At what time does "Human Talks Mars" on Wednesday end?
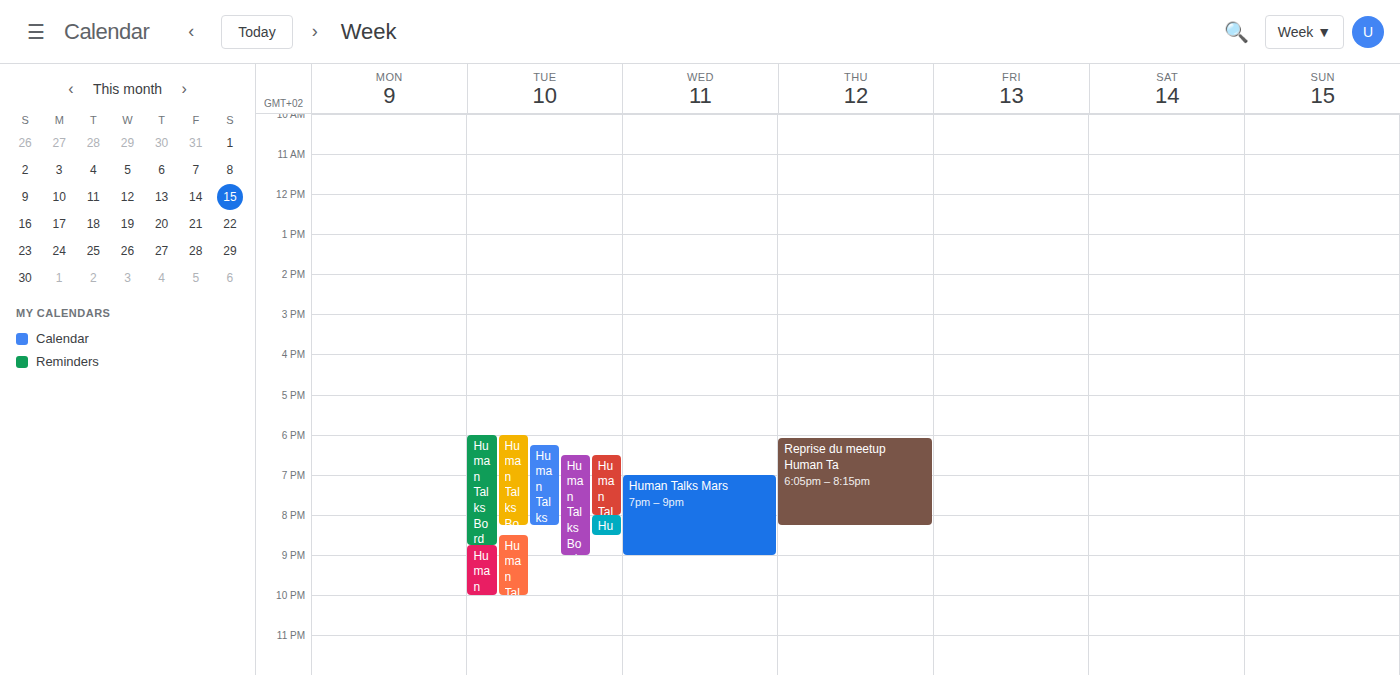
9:00 PM